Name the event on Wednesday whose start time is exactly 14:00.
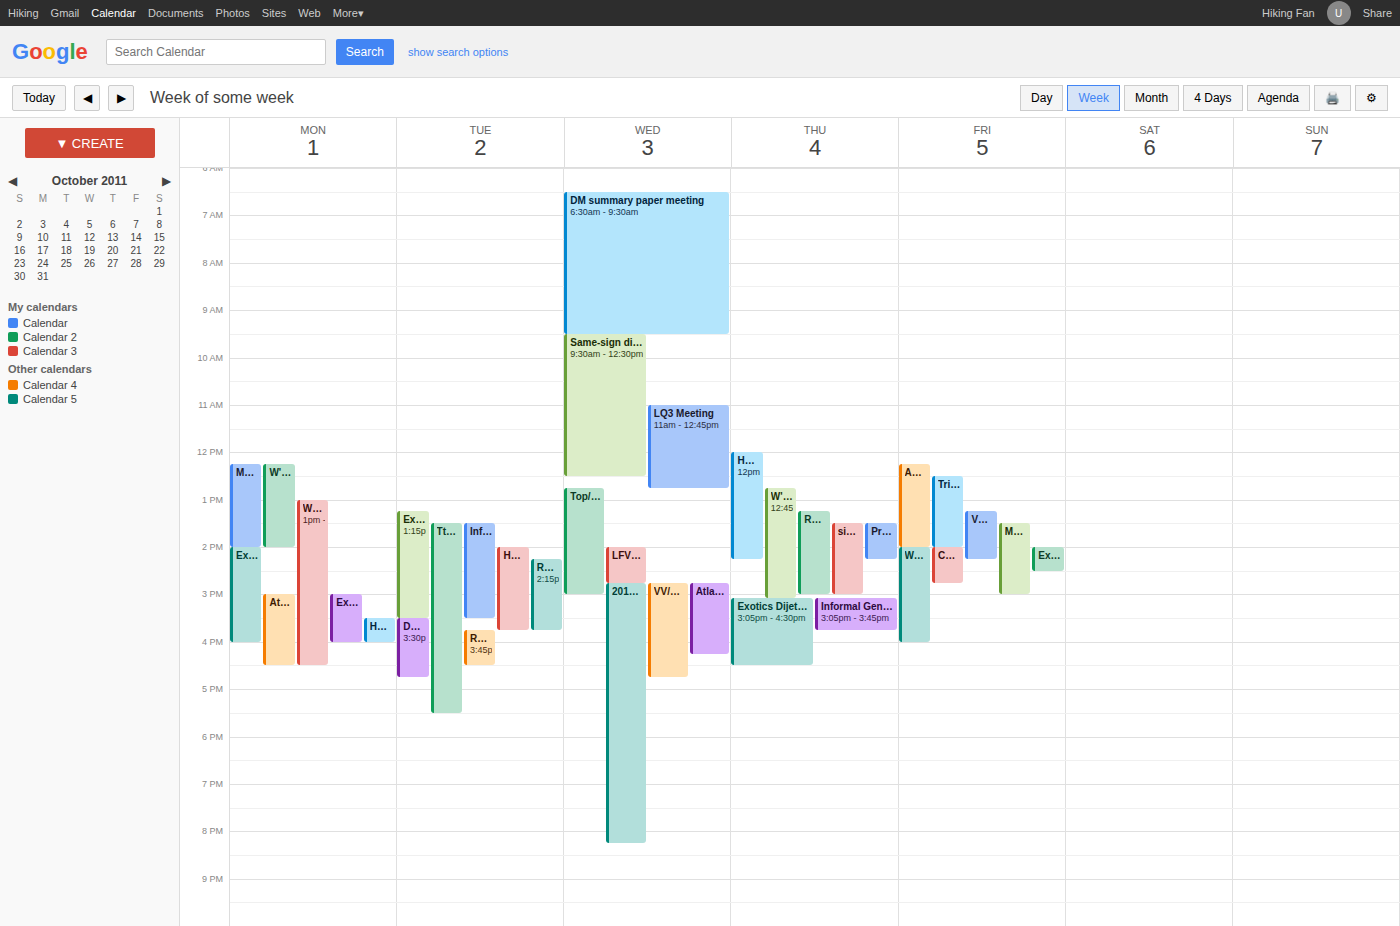
"LFV Z' Weekly Meeting"